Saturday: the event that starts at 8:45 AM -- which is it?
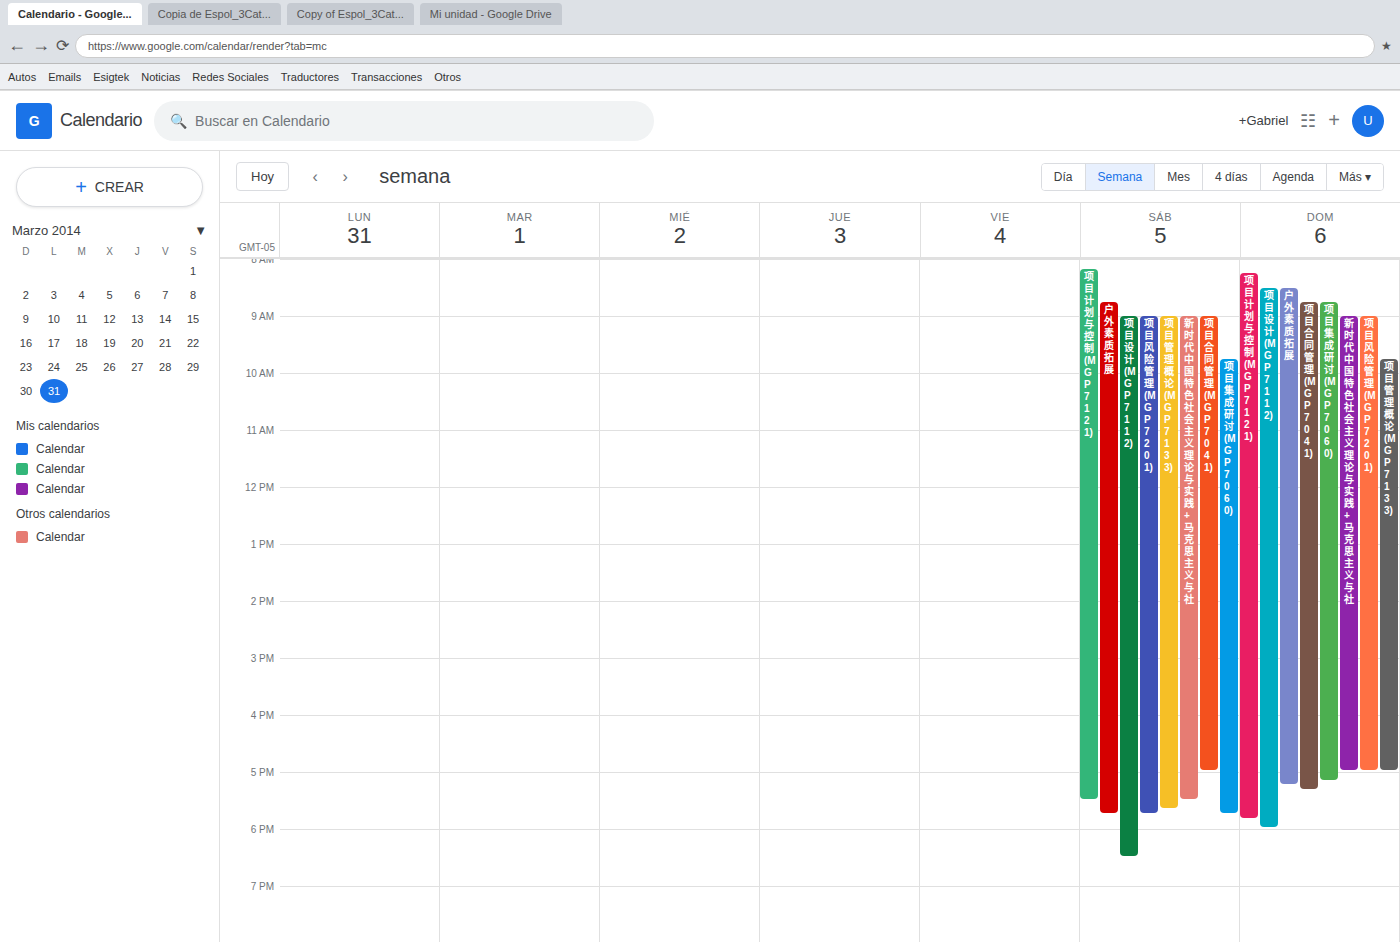
"户外素质拓展"